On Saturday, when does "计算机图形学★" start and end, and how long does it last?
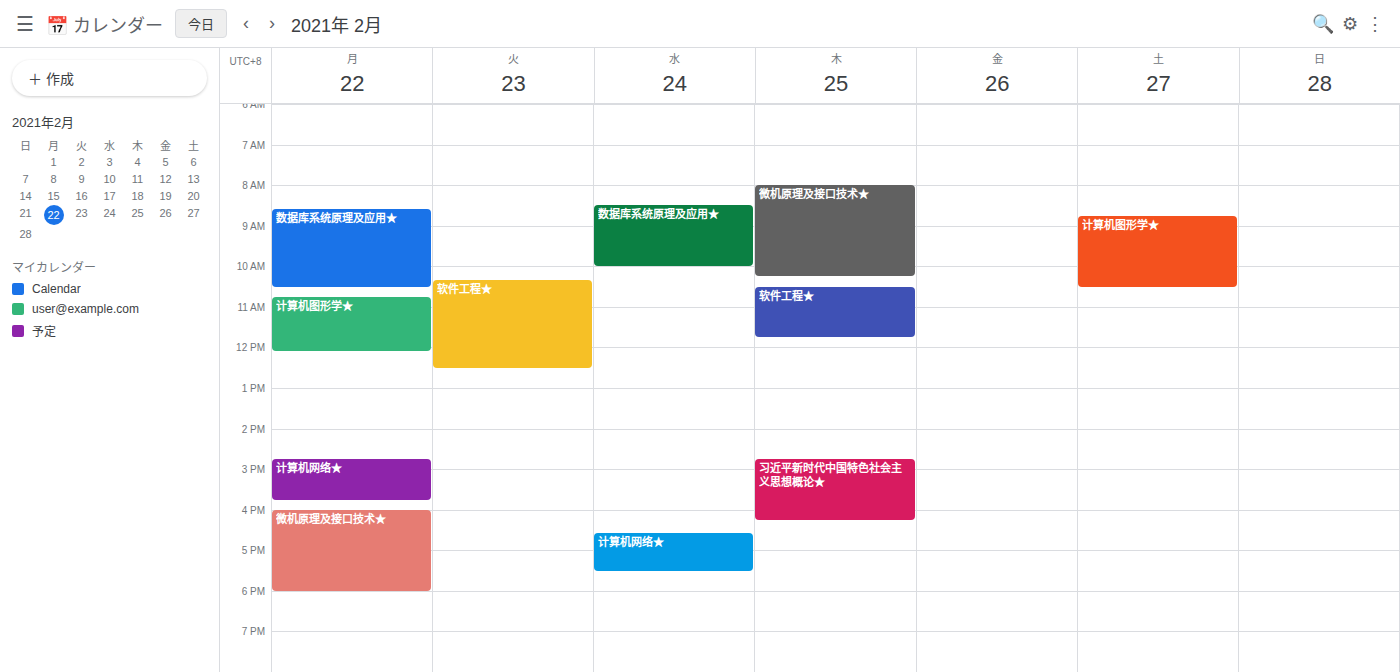
8:45 AM to 10:30 AM, 1 hour 45 minutes